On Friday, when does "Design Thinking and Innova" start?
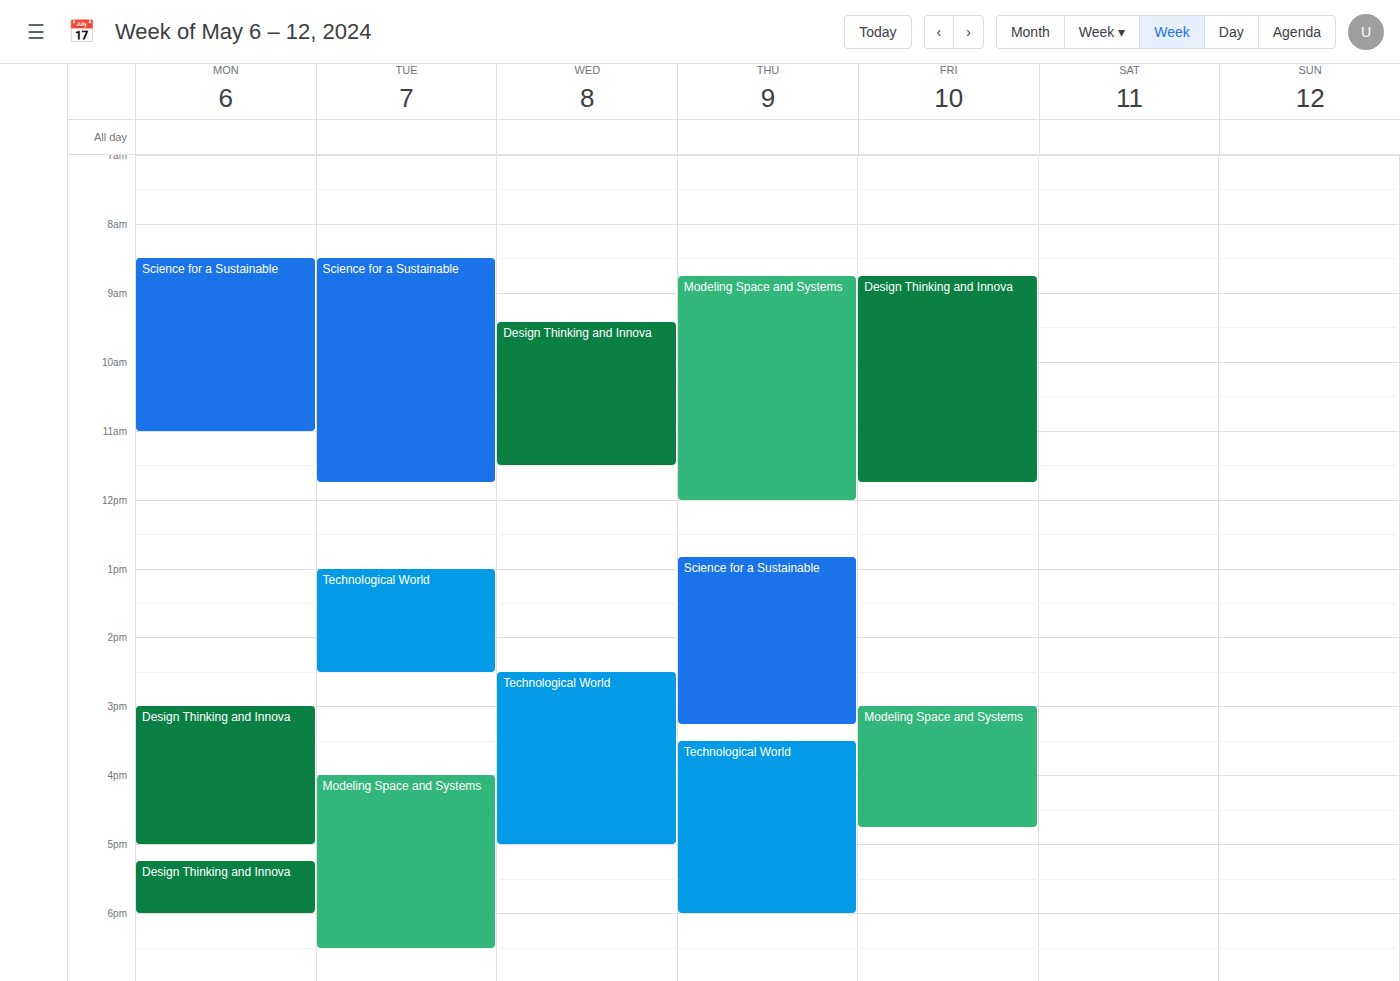
8:45 AM